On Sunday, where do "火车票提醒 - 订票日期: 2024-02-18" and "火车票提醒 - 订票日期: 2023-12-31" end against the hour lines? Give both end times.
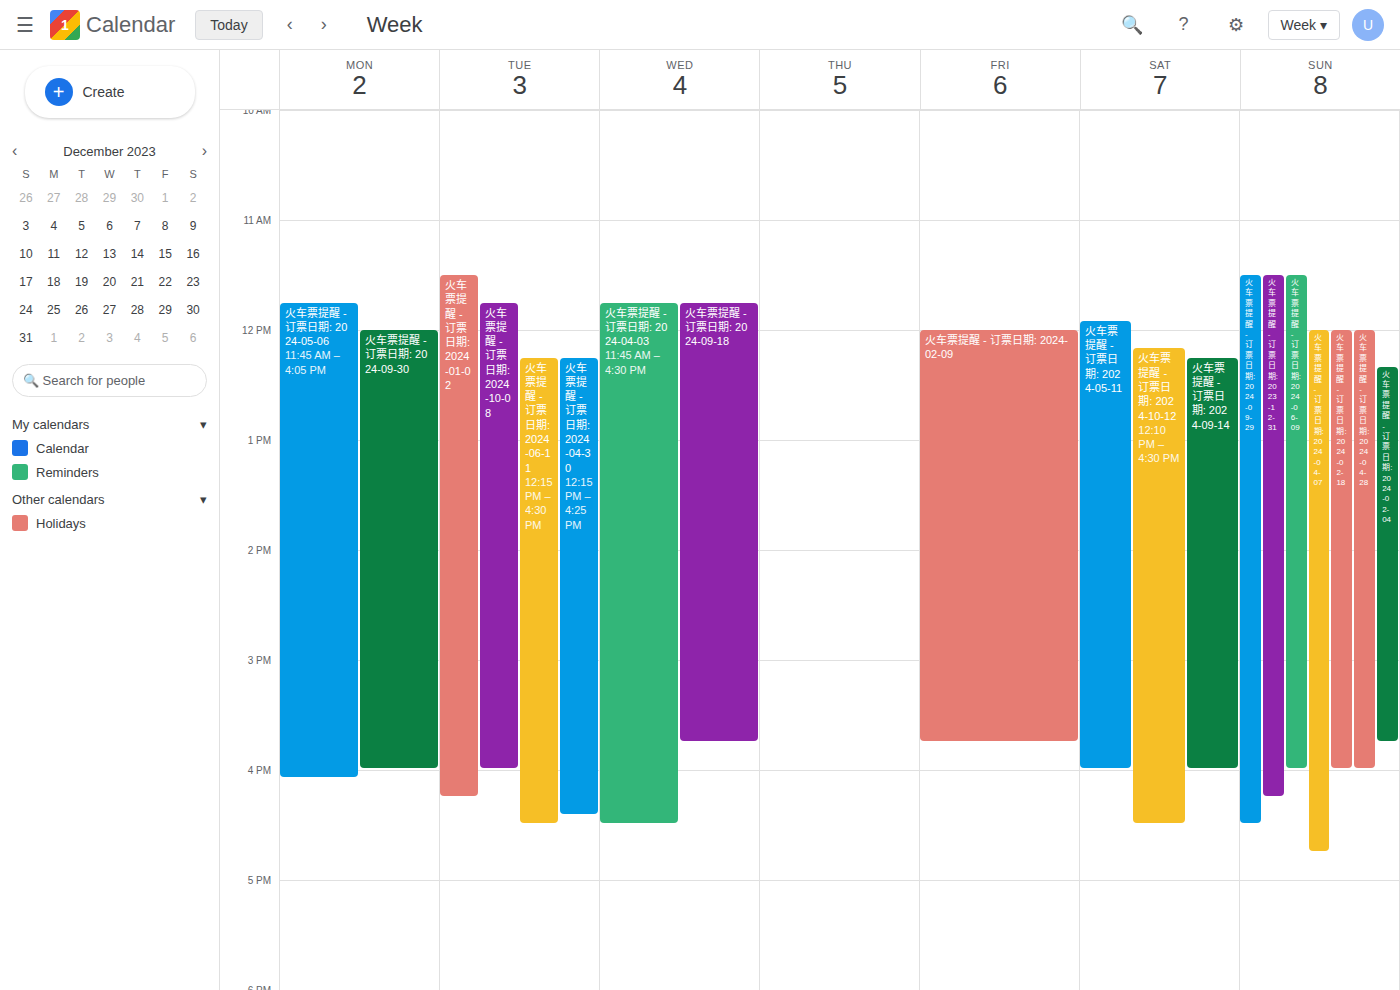
"火车票提醒 - 订票日期: 2024-02-18": 4:00 PM, exactly on the 4 PM line. "火车票提醒 - 订票日期: 2023-12-31": 4:15 PM, neither: a quarter of the way from the 4 PM line to the 5 PM line.